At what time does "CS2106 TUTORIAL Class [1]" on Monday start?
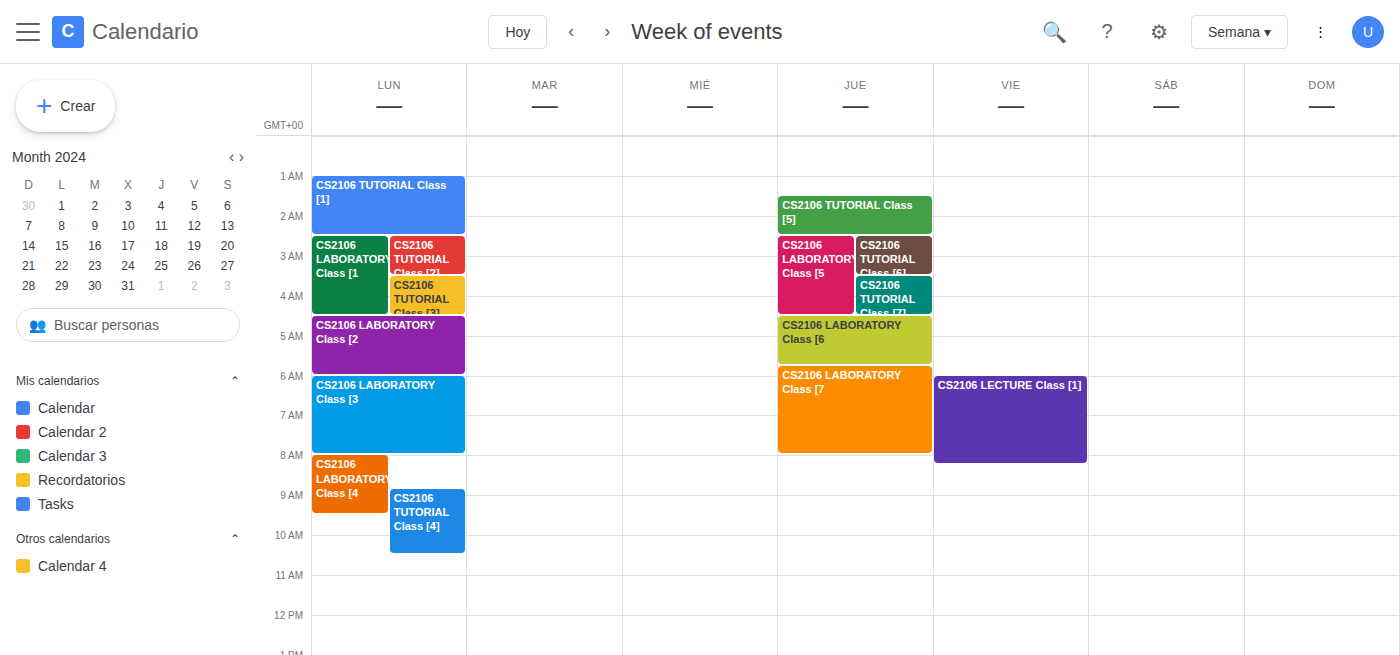
01:00